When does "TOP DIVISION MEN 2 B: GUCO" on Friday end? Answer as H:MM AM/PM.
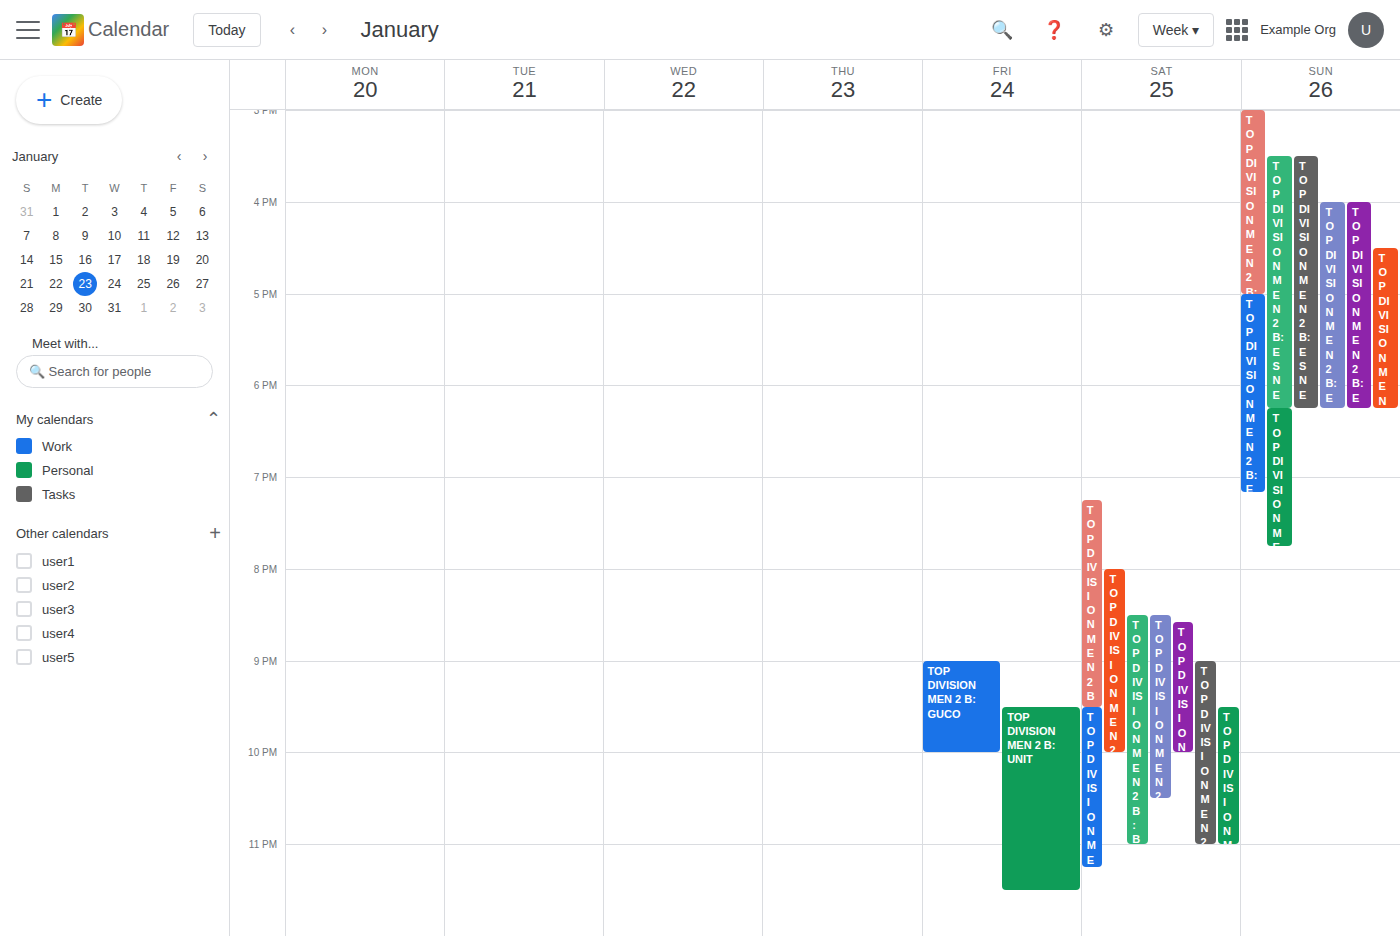
10:00 PM